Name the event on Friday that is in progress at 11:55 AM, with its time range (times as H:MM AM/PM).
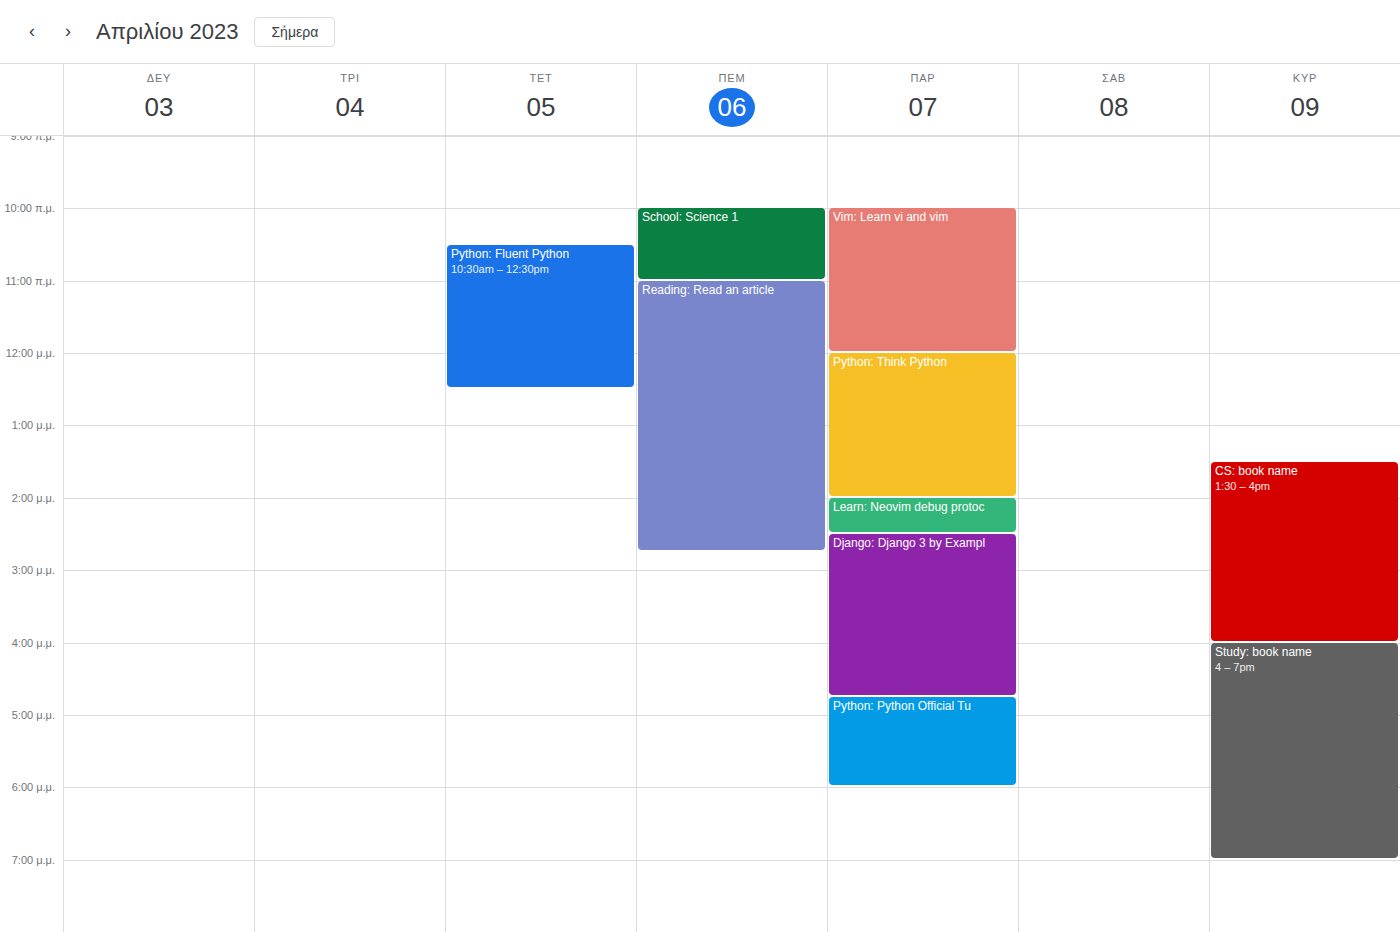
"Vim: Learn vi and vim", 10:00 AM to 12:00 PM